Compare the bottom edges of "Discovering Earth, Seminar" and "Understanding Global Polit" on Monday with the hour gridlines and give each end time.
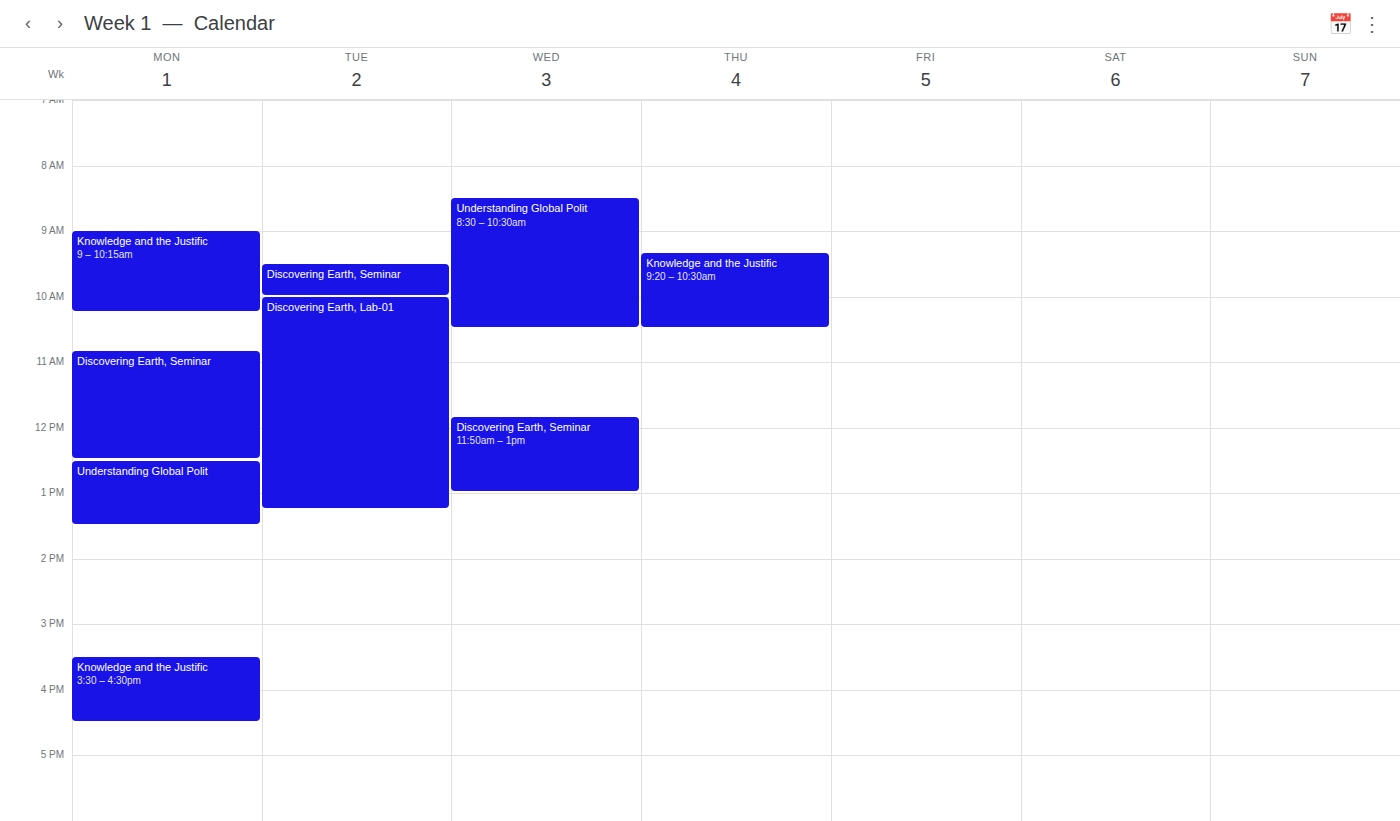
"Discovering Earth, Seminar": 12:30 PM, halfway between the 12 PM and 1 PM lines. "Understanding Global Polit": 1:30 PM, halfway between the 1 PM and 2 PM lines.